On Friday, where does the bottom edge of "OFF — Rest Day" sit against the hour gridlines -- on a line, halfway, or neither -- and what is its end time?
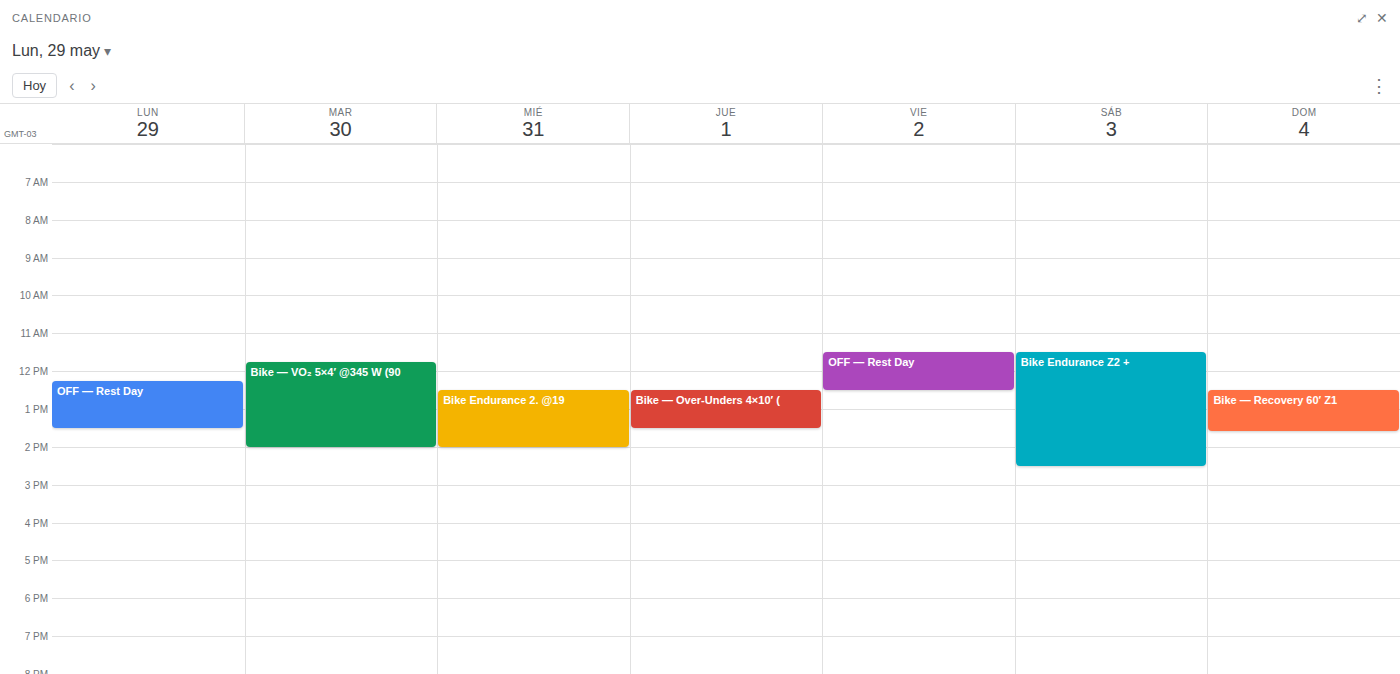
12:30 PM -- halfway between the 12 PM and 1 PM lines.